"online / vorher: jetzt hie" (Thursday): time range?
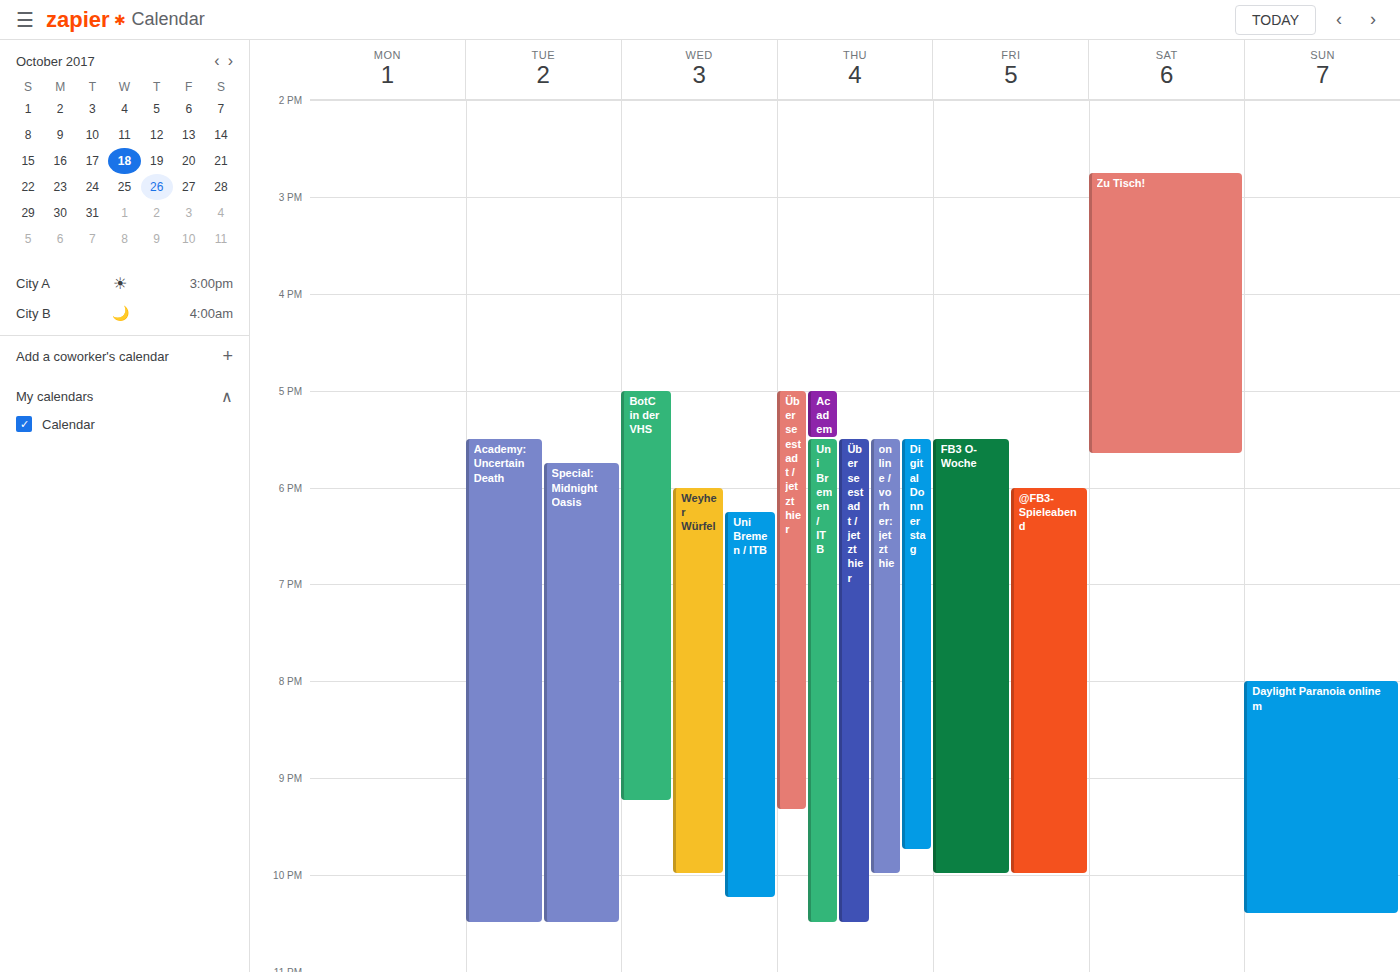
5:30 PM to 10:00 PM